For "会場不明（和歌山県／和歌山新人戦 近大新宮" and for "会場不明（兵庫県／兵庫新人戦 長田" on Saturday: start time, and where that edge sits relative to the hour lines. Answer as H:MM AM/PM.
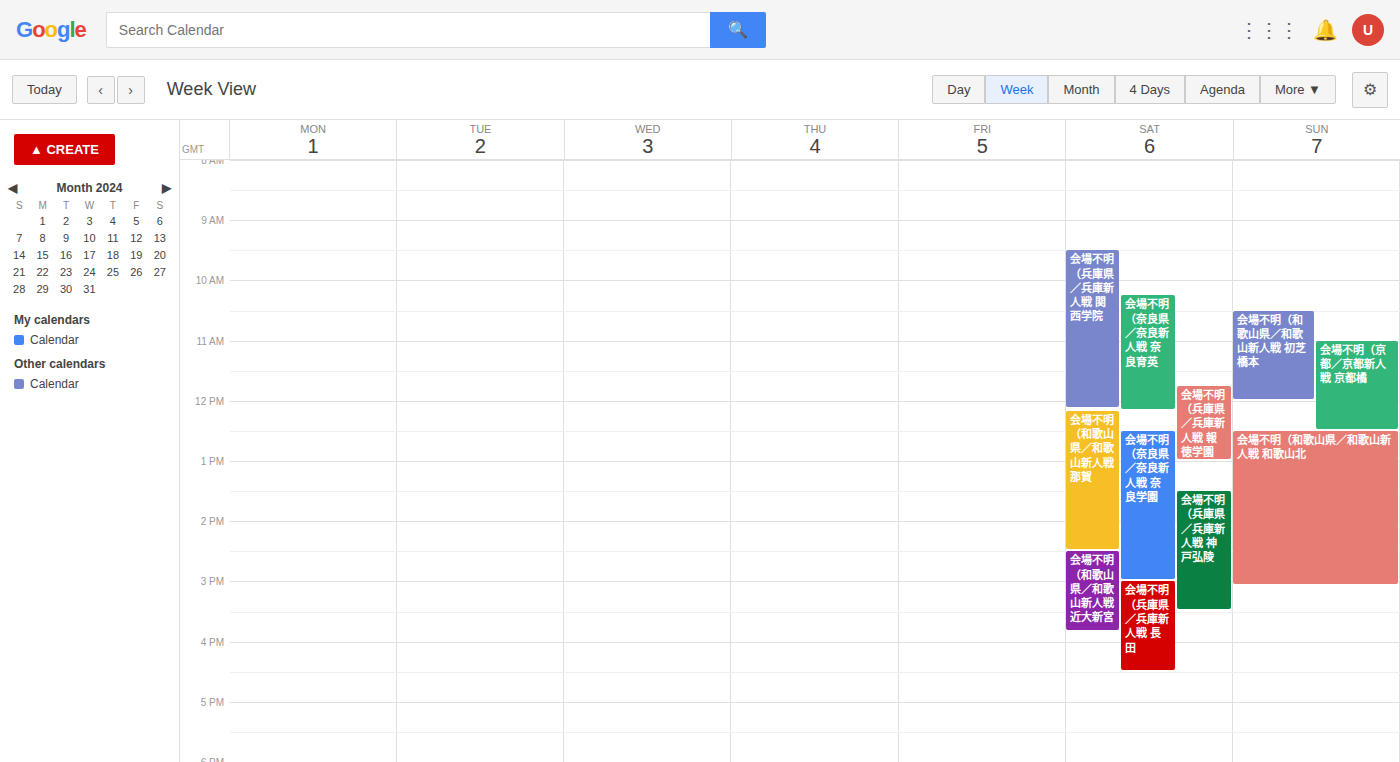
"会場不明（和歌山県／和歌山新人戦 近大新宮": 2:30 PM, halfway between the 2 PM and 3 PM lines. "会場不明（兵庫県／兵庫新人戦 長田": 3:00 PM, exactly on the 3 PM line.